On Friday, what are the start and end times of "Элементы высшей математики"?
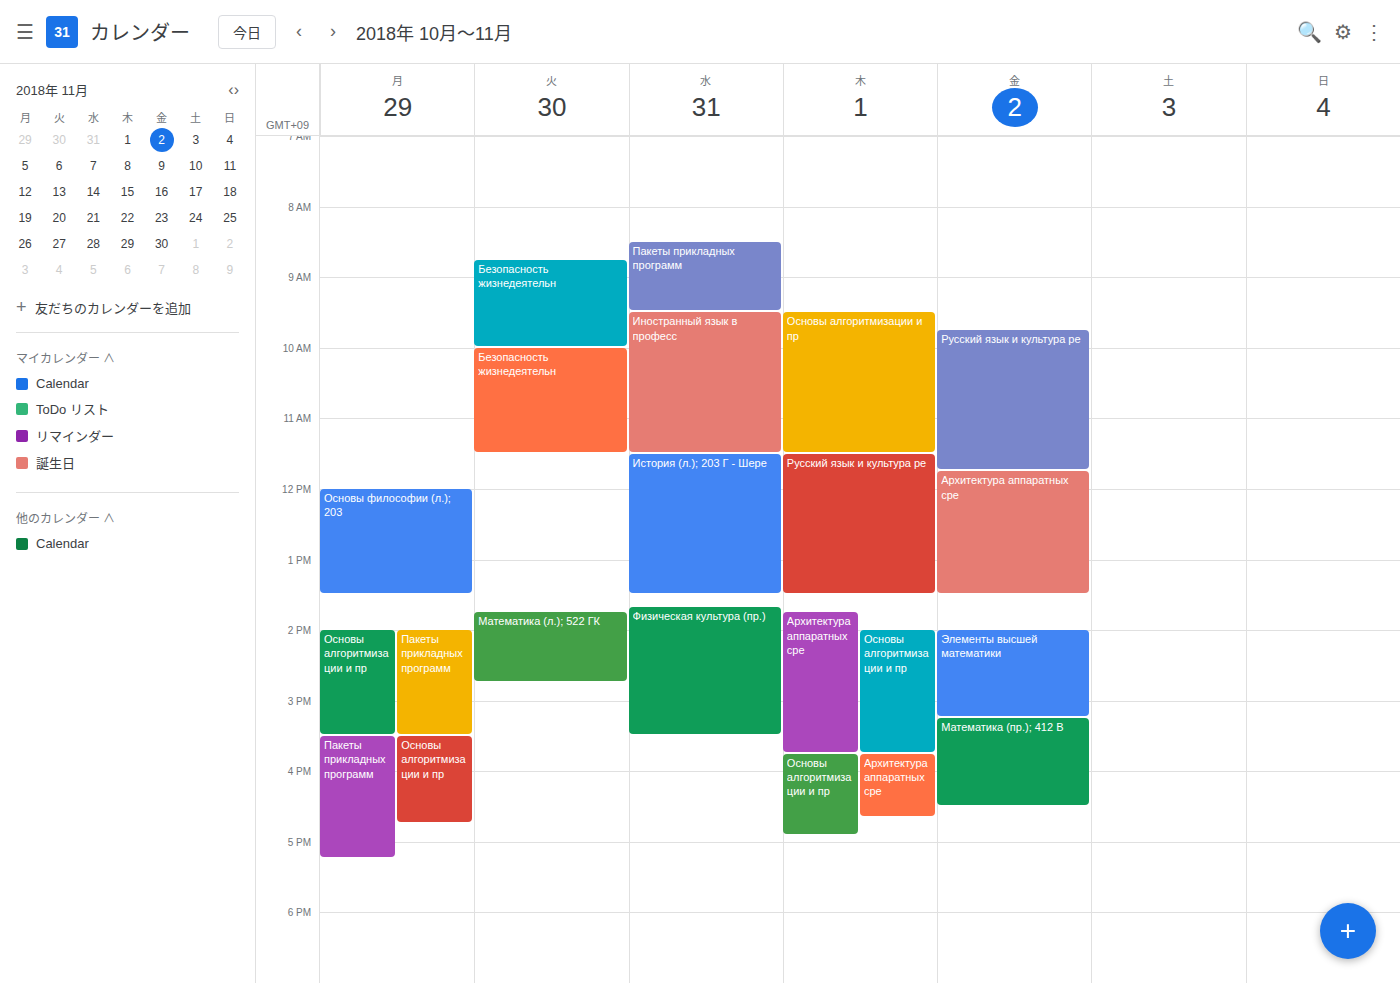
2:00 PM to 3:15 PM